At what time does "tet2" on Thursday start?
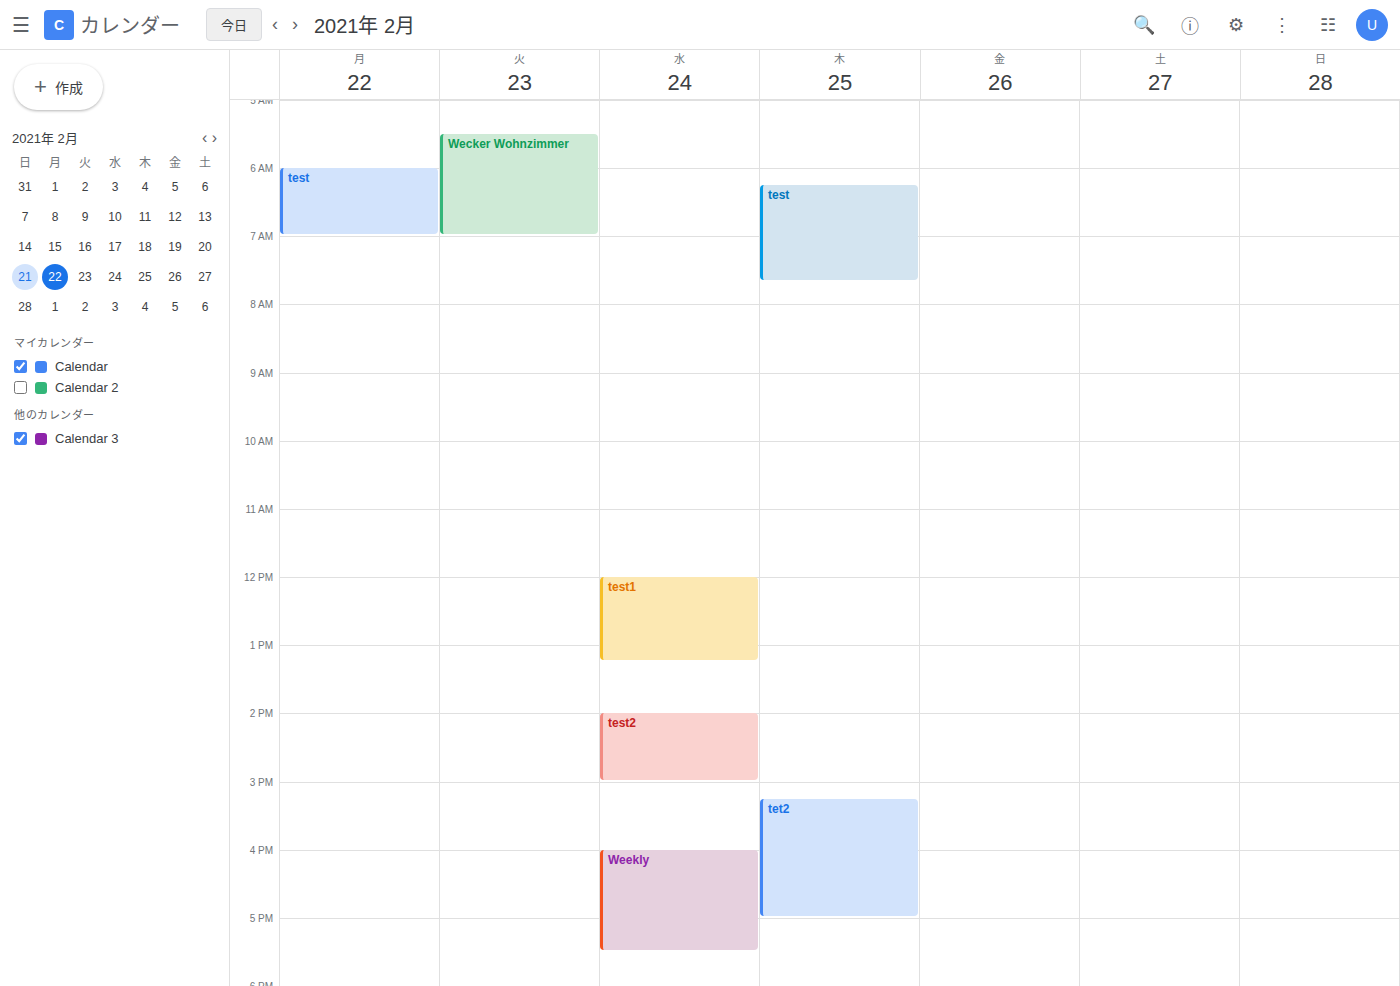
3:15 PM